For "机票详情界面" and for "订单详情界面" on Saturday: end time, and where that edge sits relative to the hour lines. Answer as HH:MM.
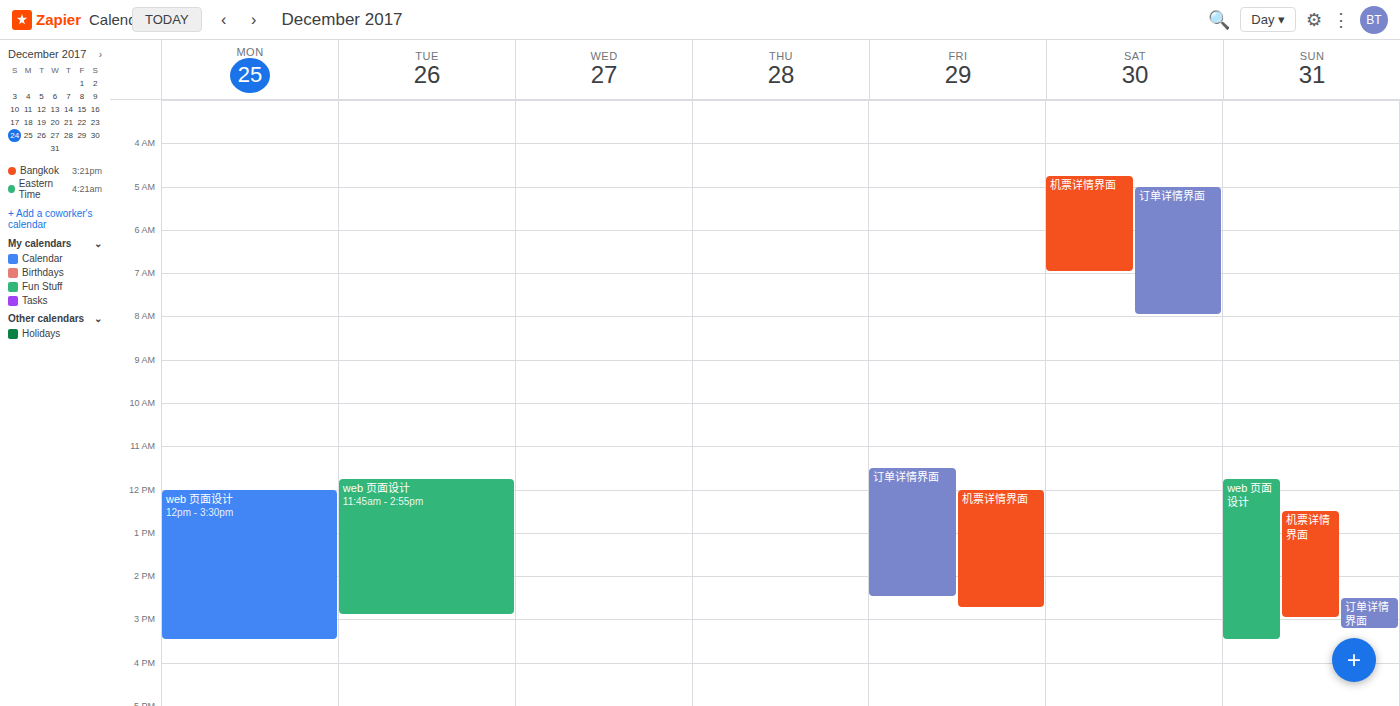
"机票详情界面": 07:00, exactly on the 07:00 line. "订单详情界面": 08:00, exactly on the 08:00 line.